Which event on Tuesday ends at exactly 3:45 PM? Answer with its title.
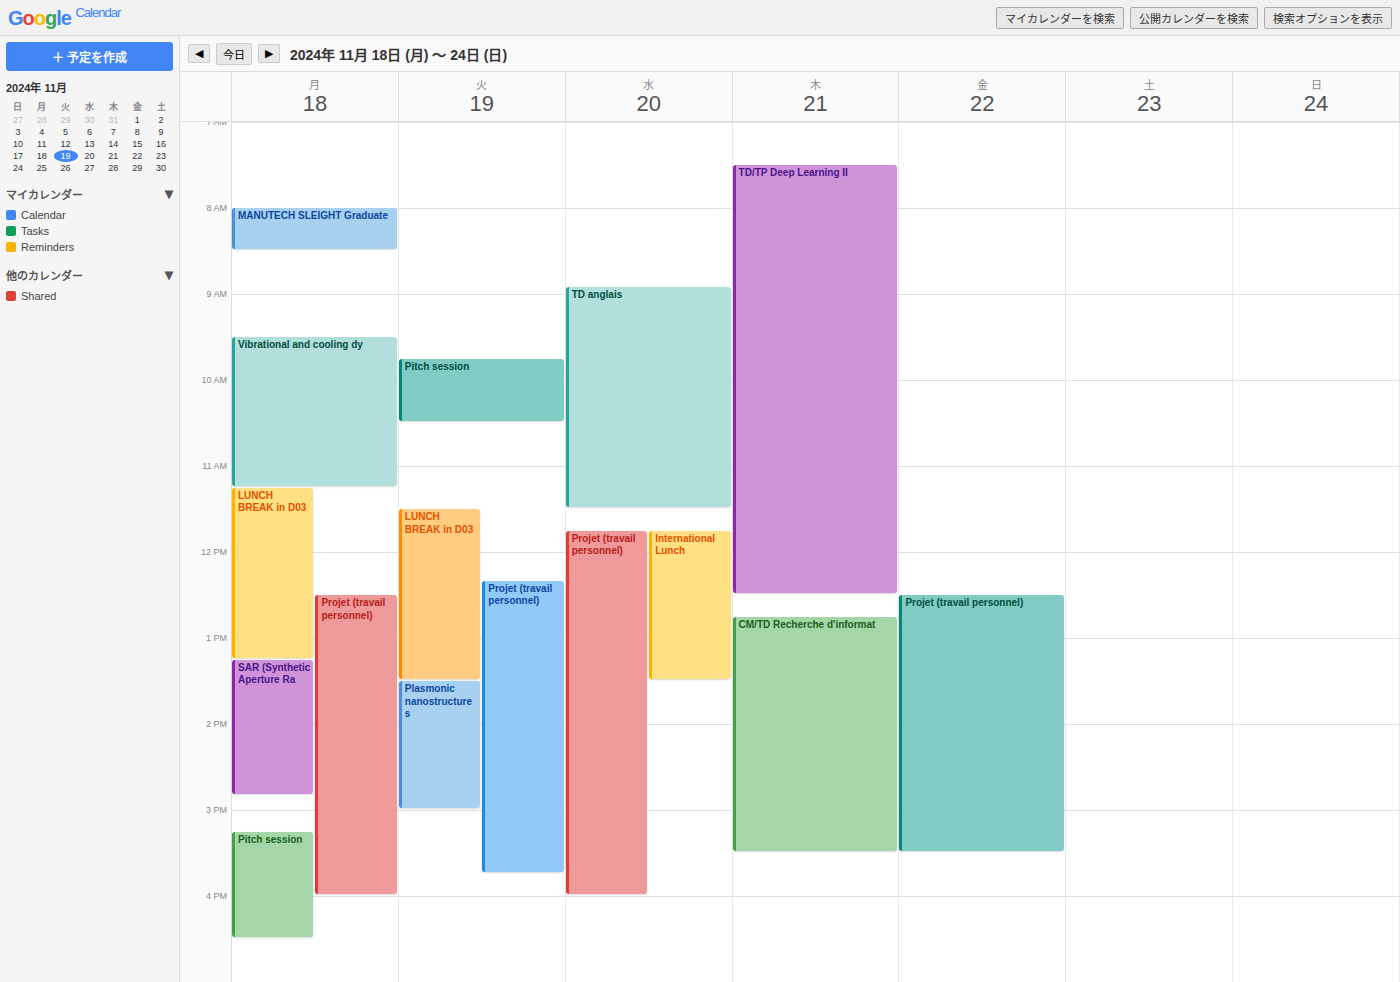
"Projet (travail personnel)"